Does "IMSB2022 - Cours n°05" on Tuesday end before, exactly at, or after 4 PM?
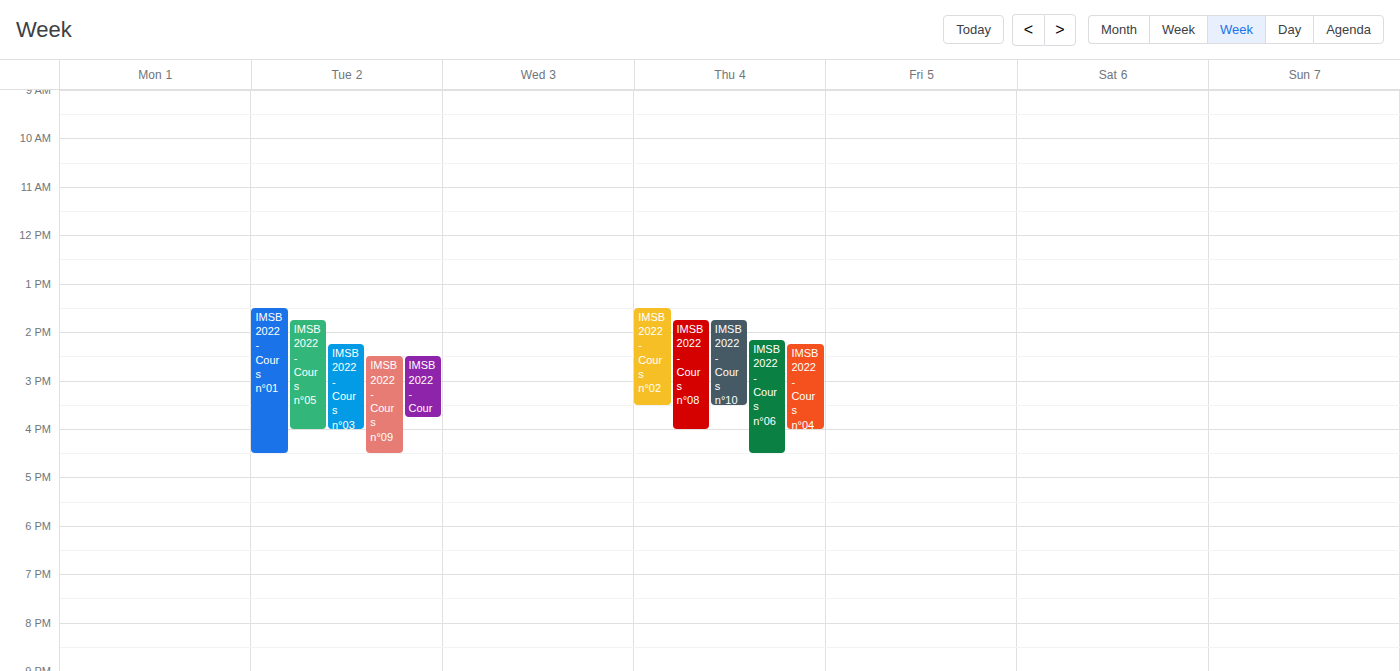
4:00 PM -- exactly at 4 PM, on the 4 PM line.